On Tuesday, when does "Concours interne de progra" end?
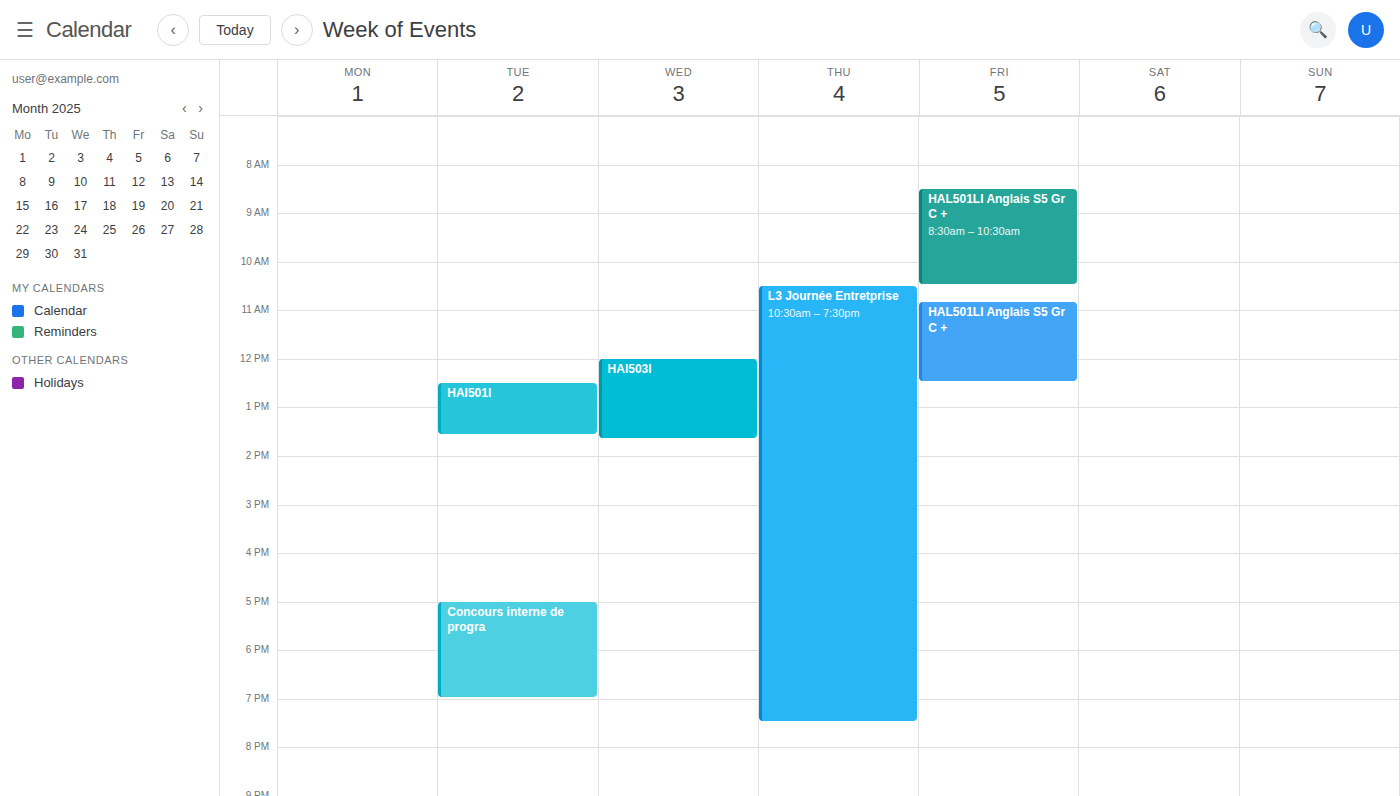
7:00 PM